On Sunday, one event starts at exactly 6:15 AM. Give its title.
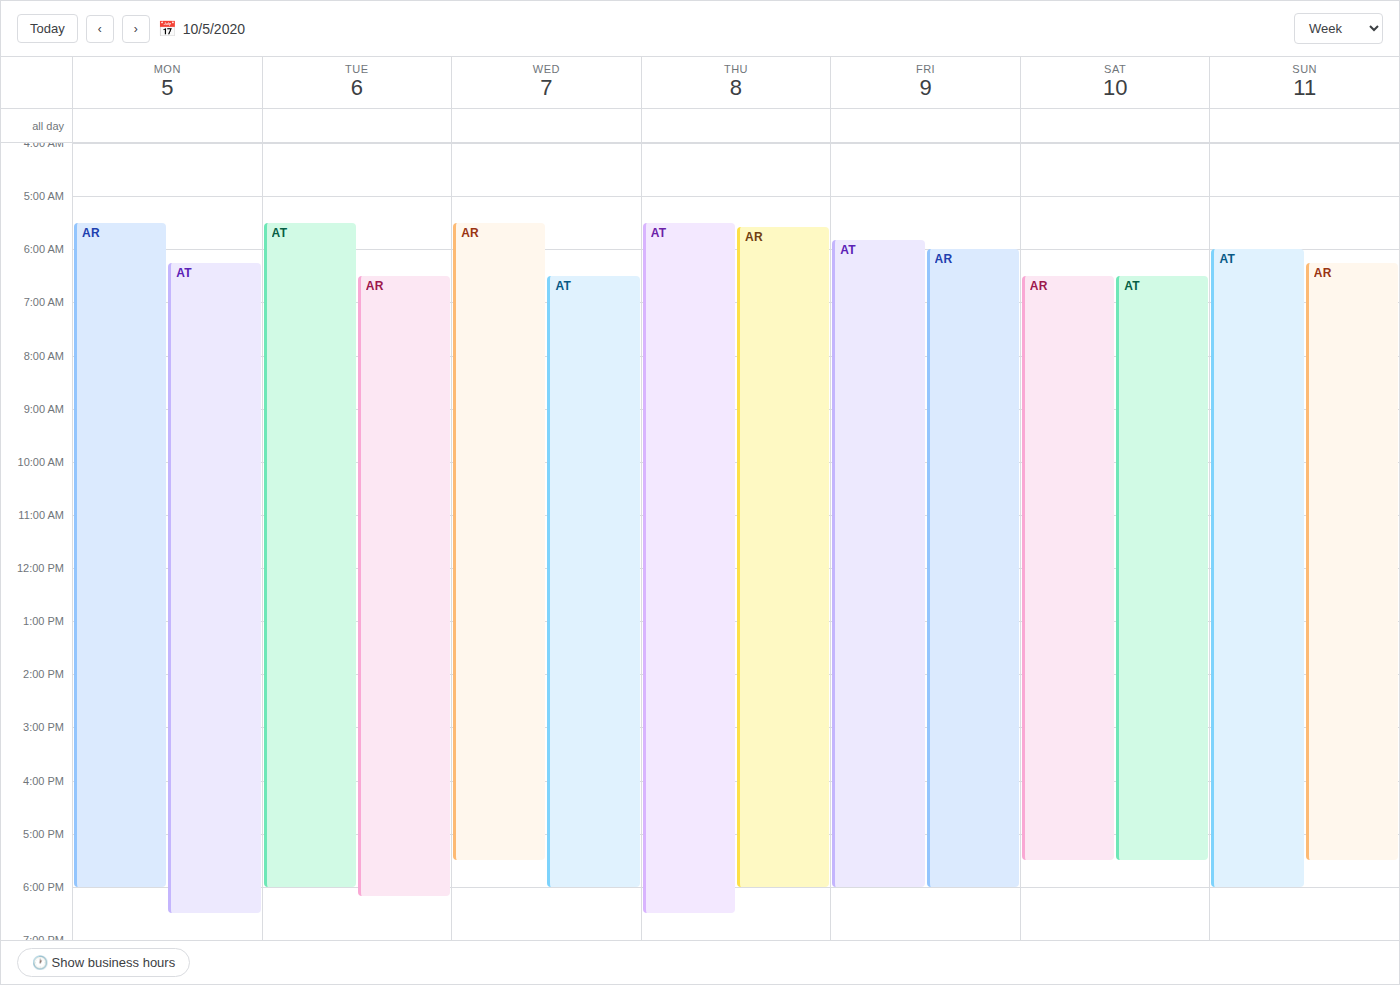
"AR"